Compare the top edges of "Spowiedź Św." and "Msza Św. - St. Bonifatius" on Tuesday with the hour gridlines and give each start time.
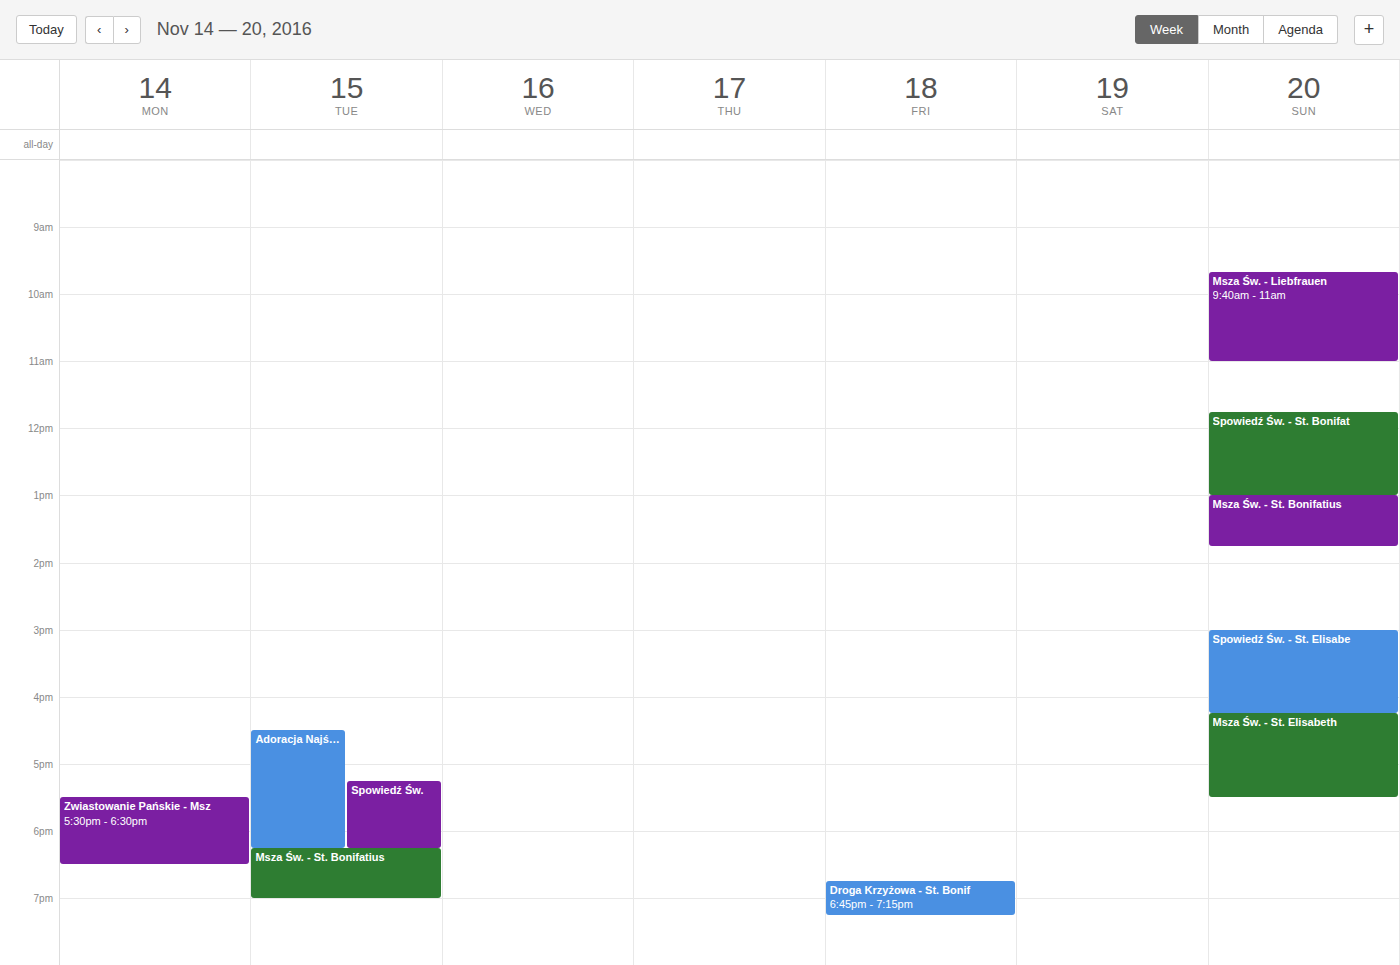
"Spowiedź Św.": 5:15 PM, neither: a quarter of the way from the 5 PM line to the 6 PM line. "Msza Św. - St. Bonifatius": 6:15 PM, neither: a quarter of the way from the 6 PM line to the 7 PM line.